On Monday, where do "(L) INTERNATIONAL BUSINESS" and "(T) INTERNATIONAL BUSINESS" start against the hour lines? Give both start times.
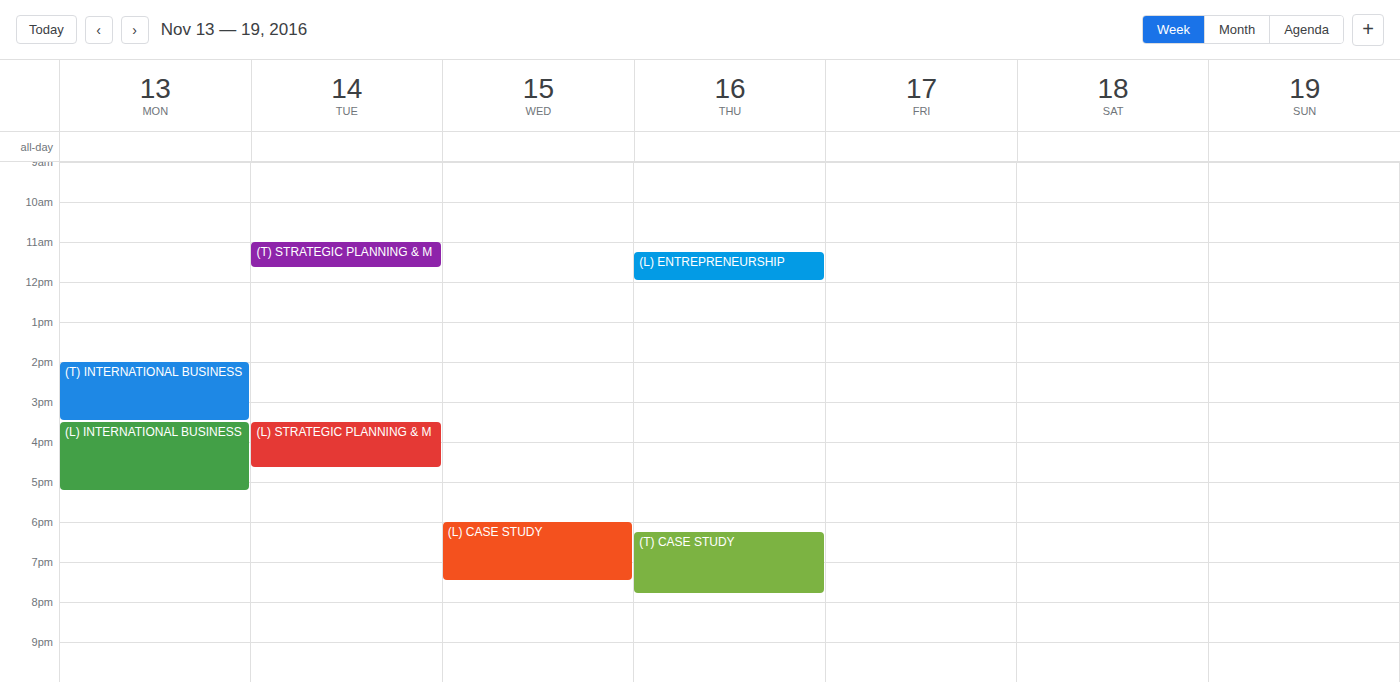
"(L) INTERNATIONAL BUSINESS": 3:30 PM, halfway between the 3 PM and 4 PM lines. "(T) INTERNATIONAL BUSINESS": 2:00 PM, exactly on the 2 PM line.